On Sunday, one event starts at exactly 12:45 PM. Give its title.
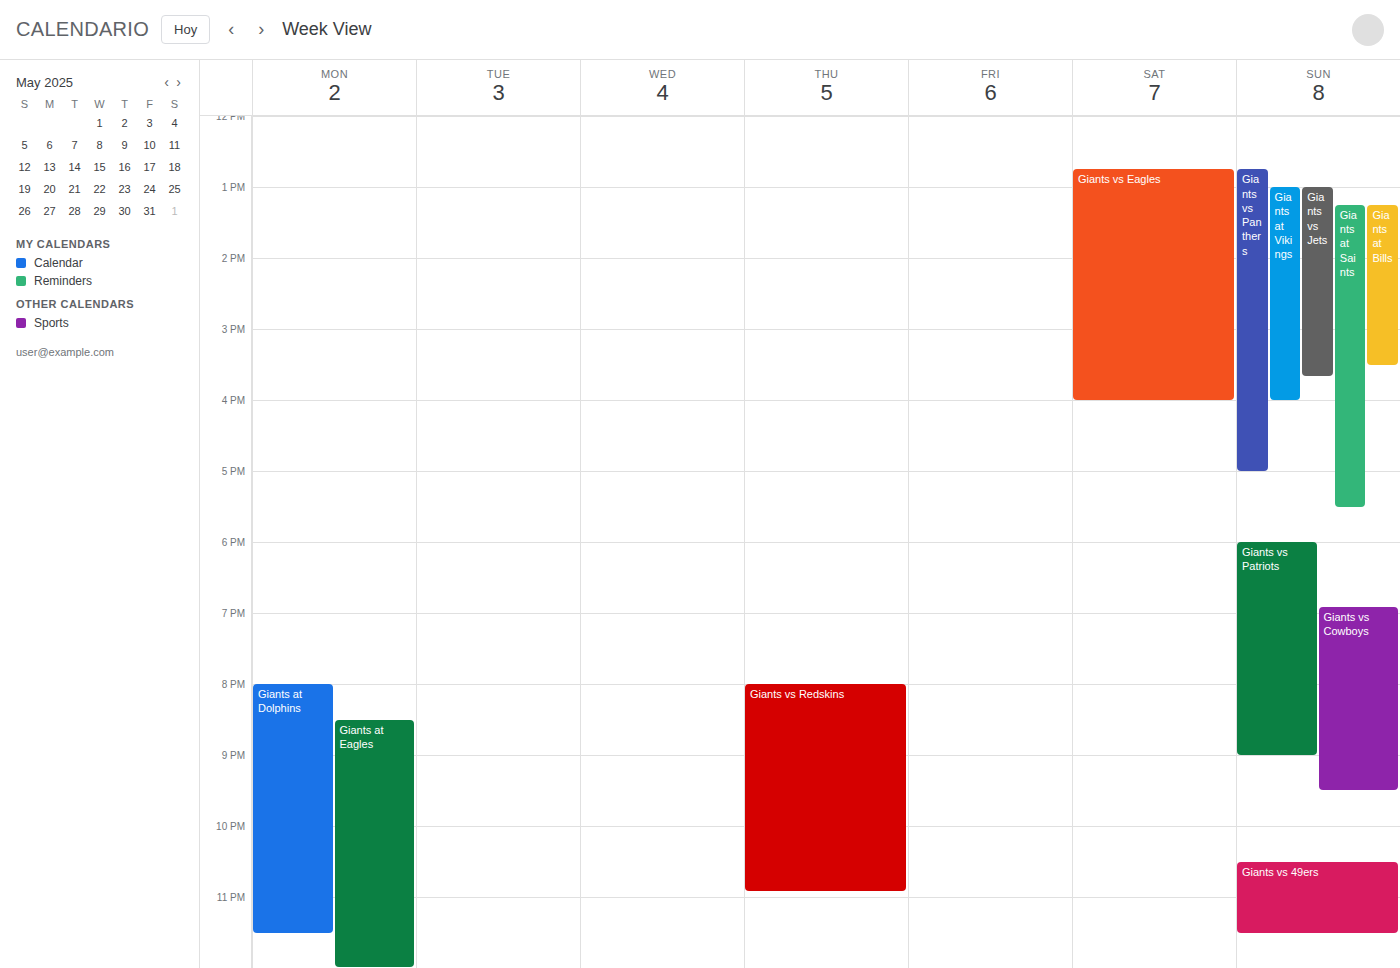
"Giants vs Panthers"